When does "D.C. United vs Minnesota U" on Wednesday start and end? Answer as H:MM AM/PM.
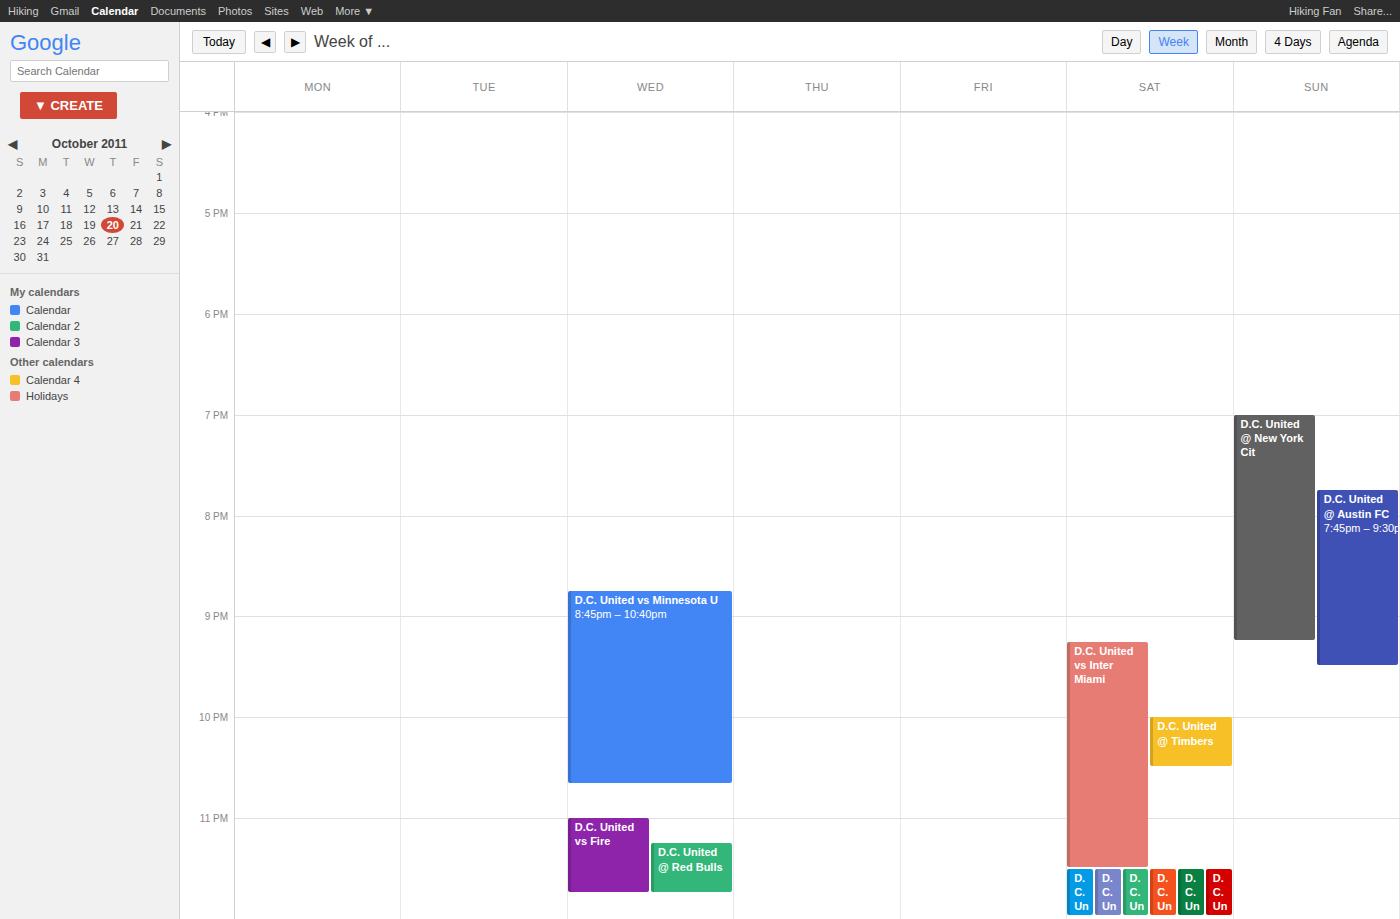
8:45 PM to 10:40 PM